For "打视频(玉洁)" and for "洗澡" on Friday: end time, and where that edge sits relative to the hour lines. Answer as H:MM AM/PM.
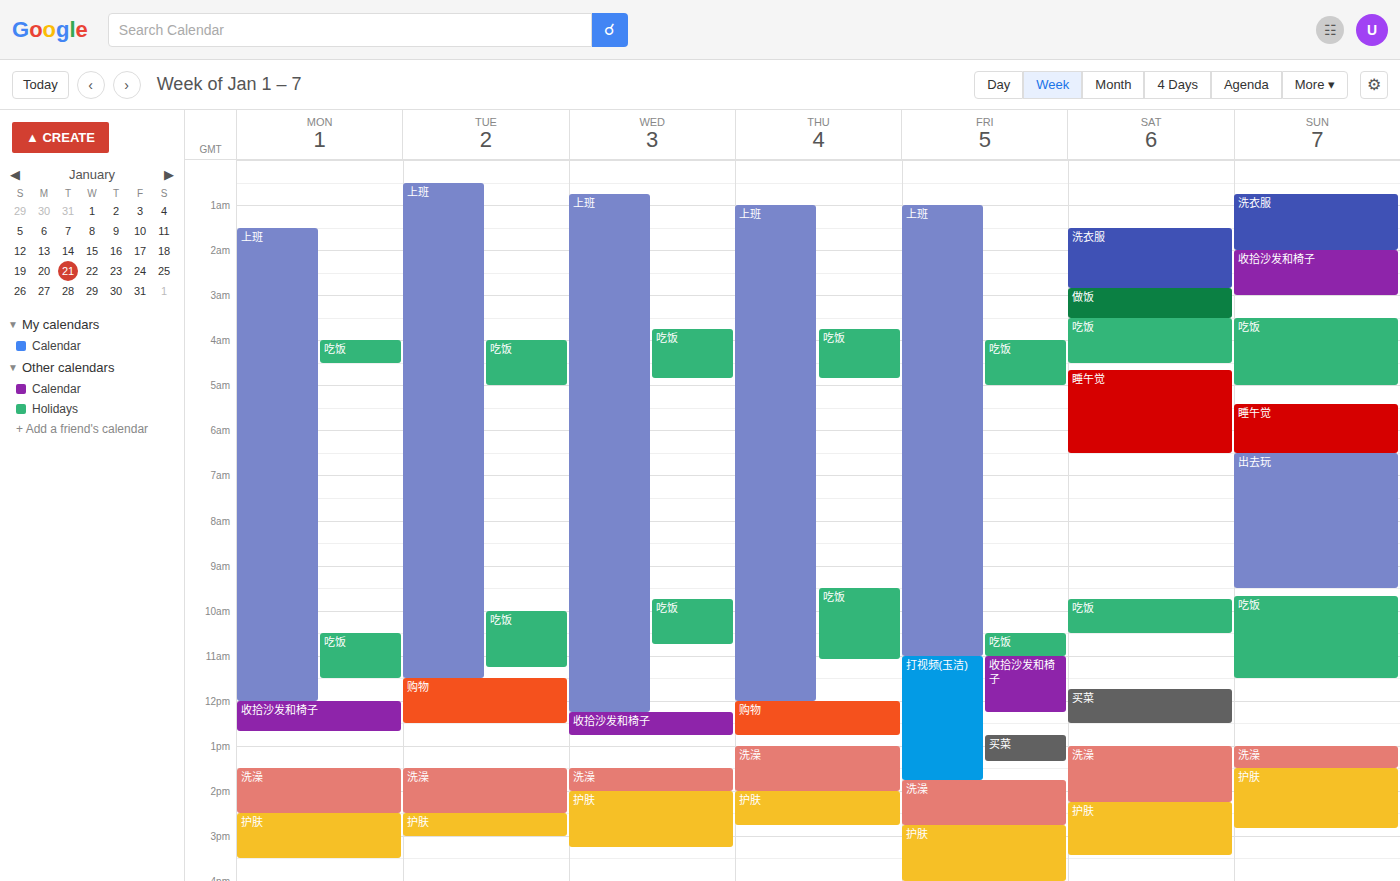
"打视频(玉洁)": 1:45 PM, neither: three quarters of the way from the 1 PM line to the 2 PM line. "洗澡": 2:45 PM, neither: three quarters of the way from the 2 PM line to the 3 PM line.